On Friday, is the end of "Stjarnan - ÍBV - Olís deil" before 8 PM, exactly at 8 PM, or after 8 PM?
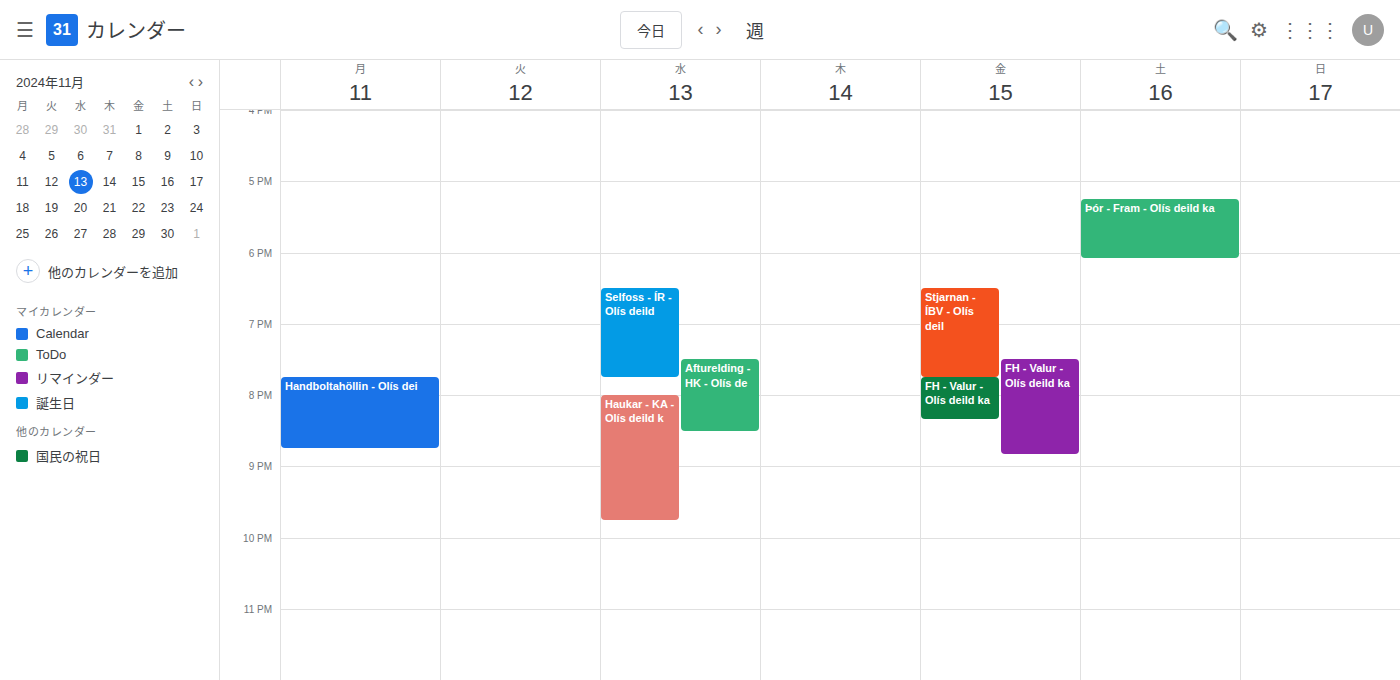
7:45 PM -- before 8 PM, 15 minutes above the 8 PM line.